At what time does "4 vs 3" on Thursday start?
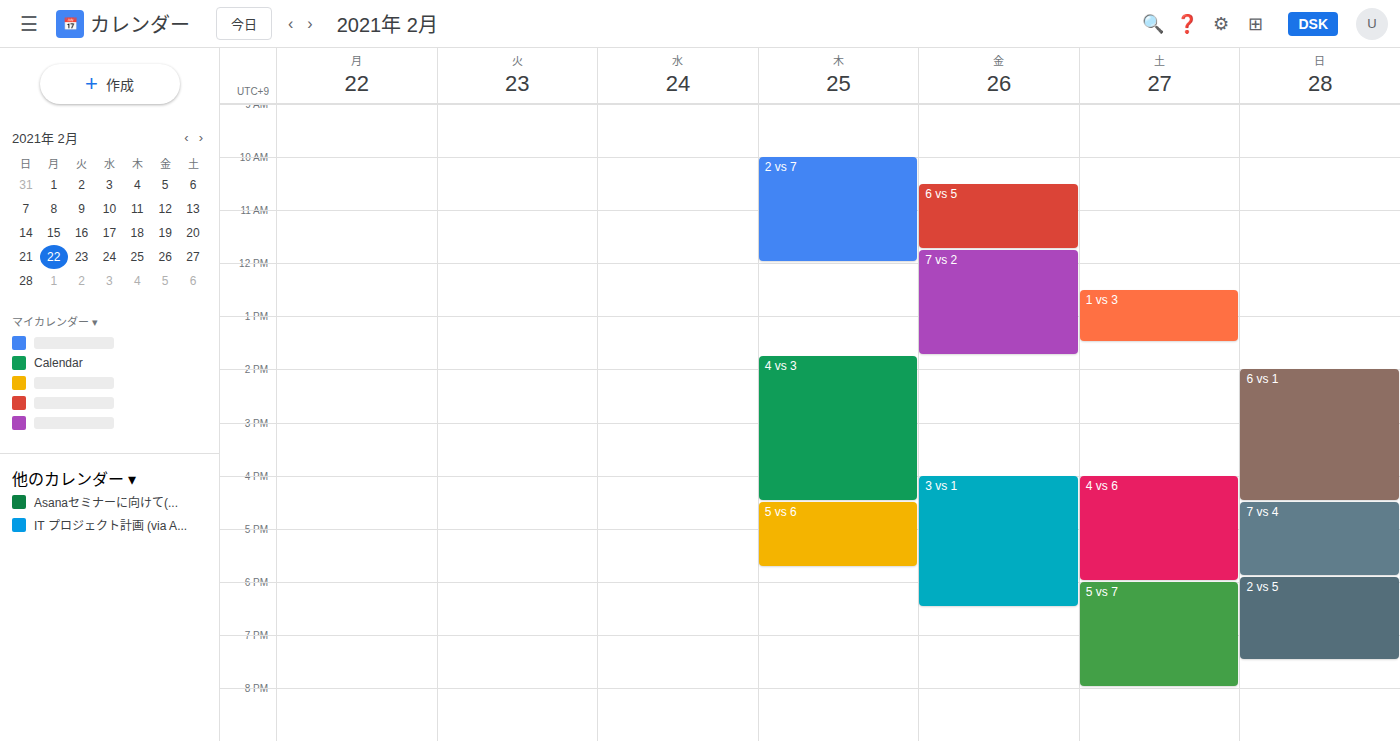
1:45 PM